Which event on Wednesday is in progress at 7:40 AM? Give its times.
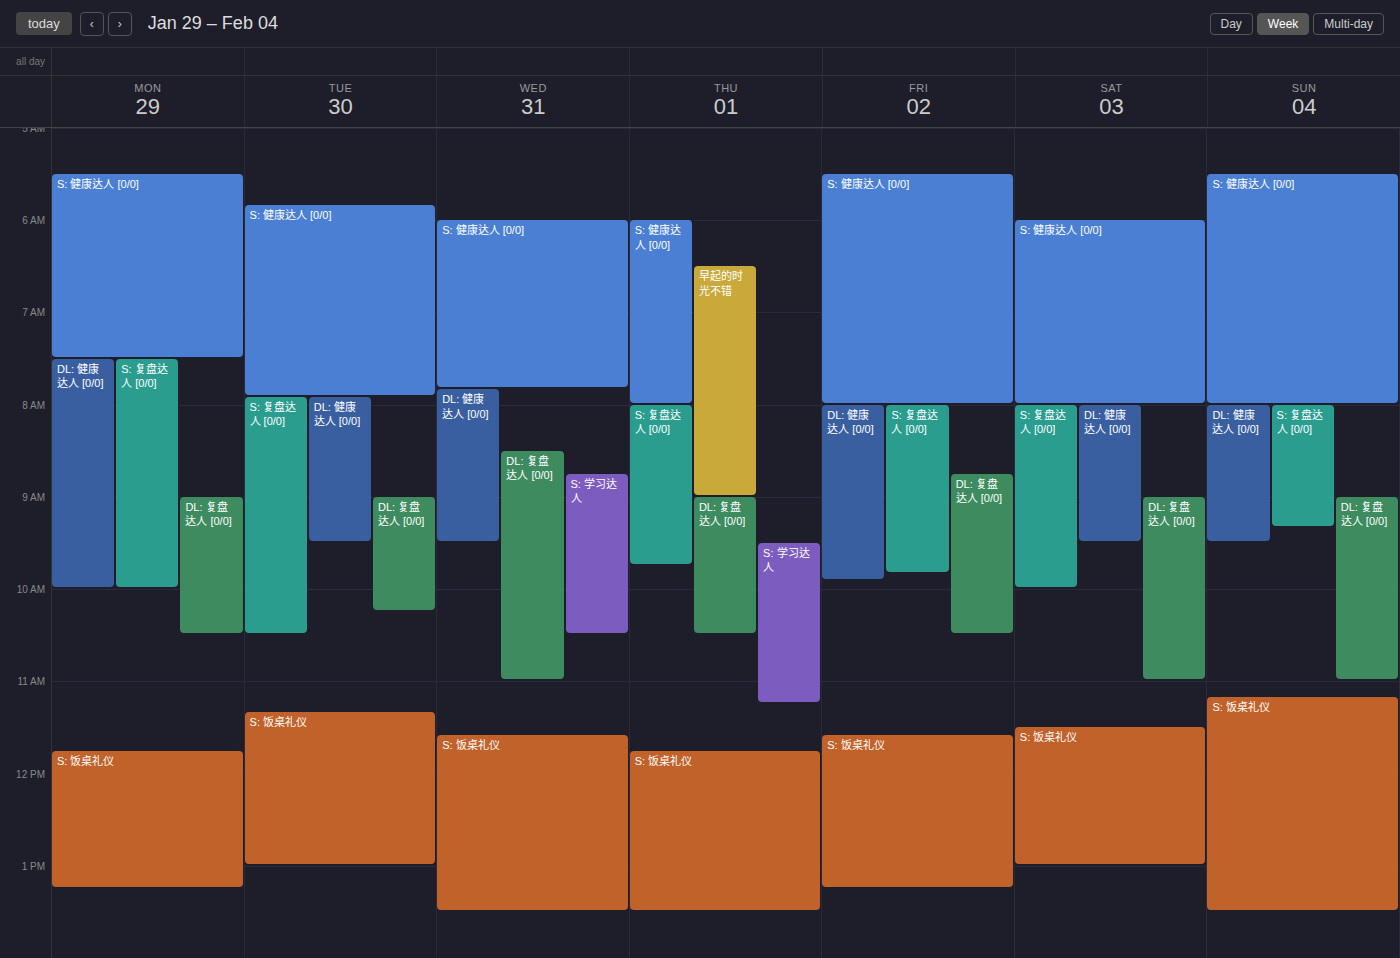
"S: 健康达人 [0/0]", 6:00 AM to 7:50 AM